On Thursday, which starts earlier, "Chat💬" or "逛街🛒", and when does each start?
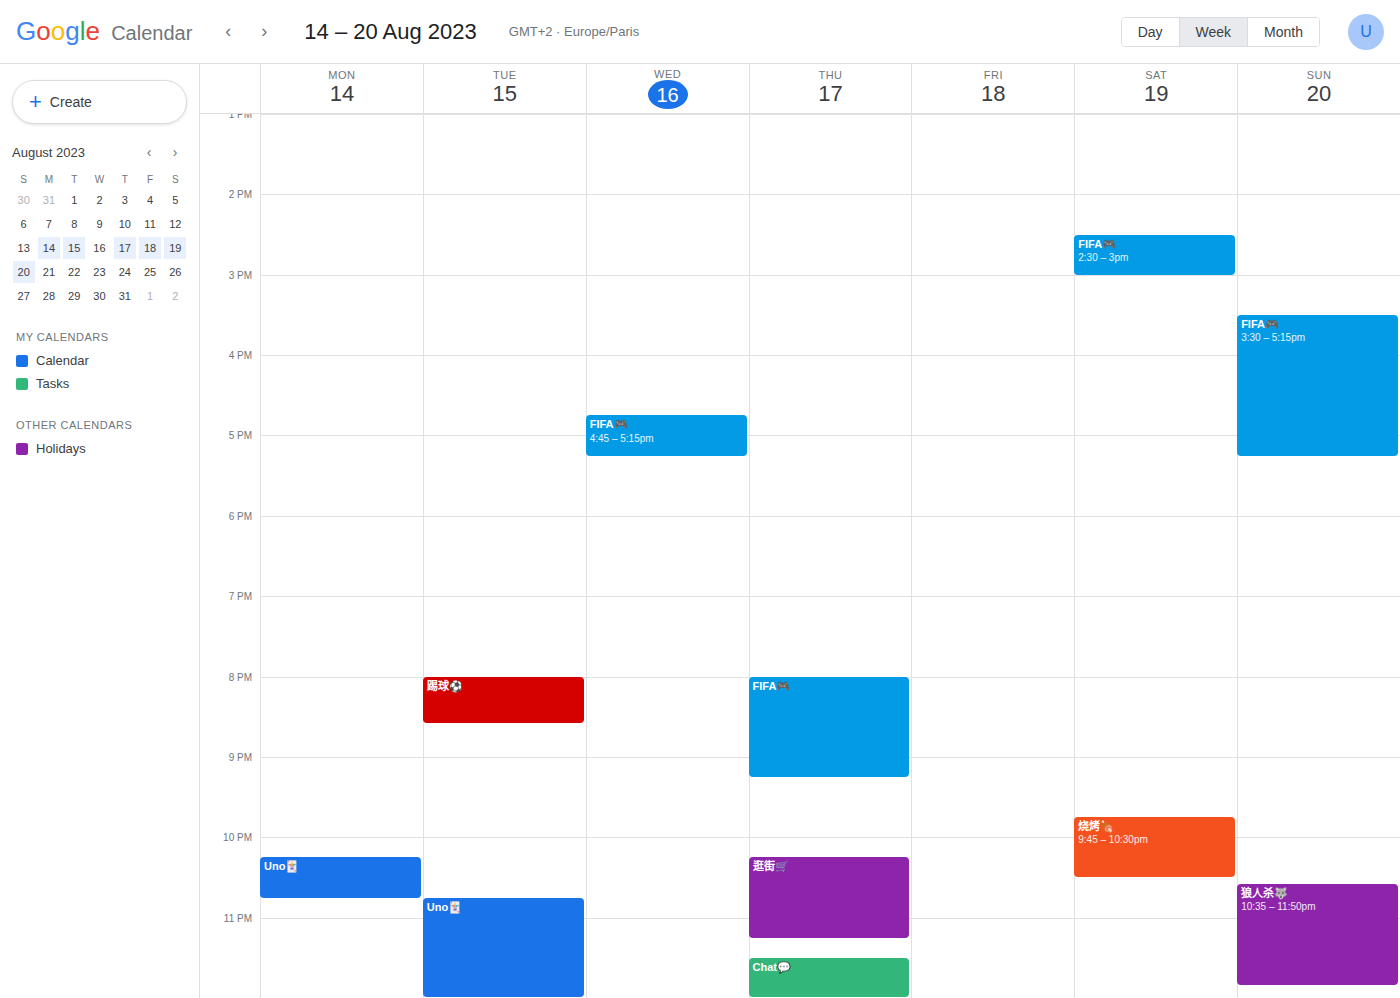
"逛街🛒" 10:15 PM; "Chat💬" 11:30 PM.